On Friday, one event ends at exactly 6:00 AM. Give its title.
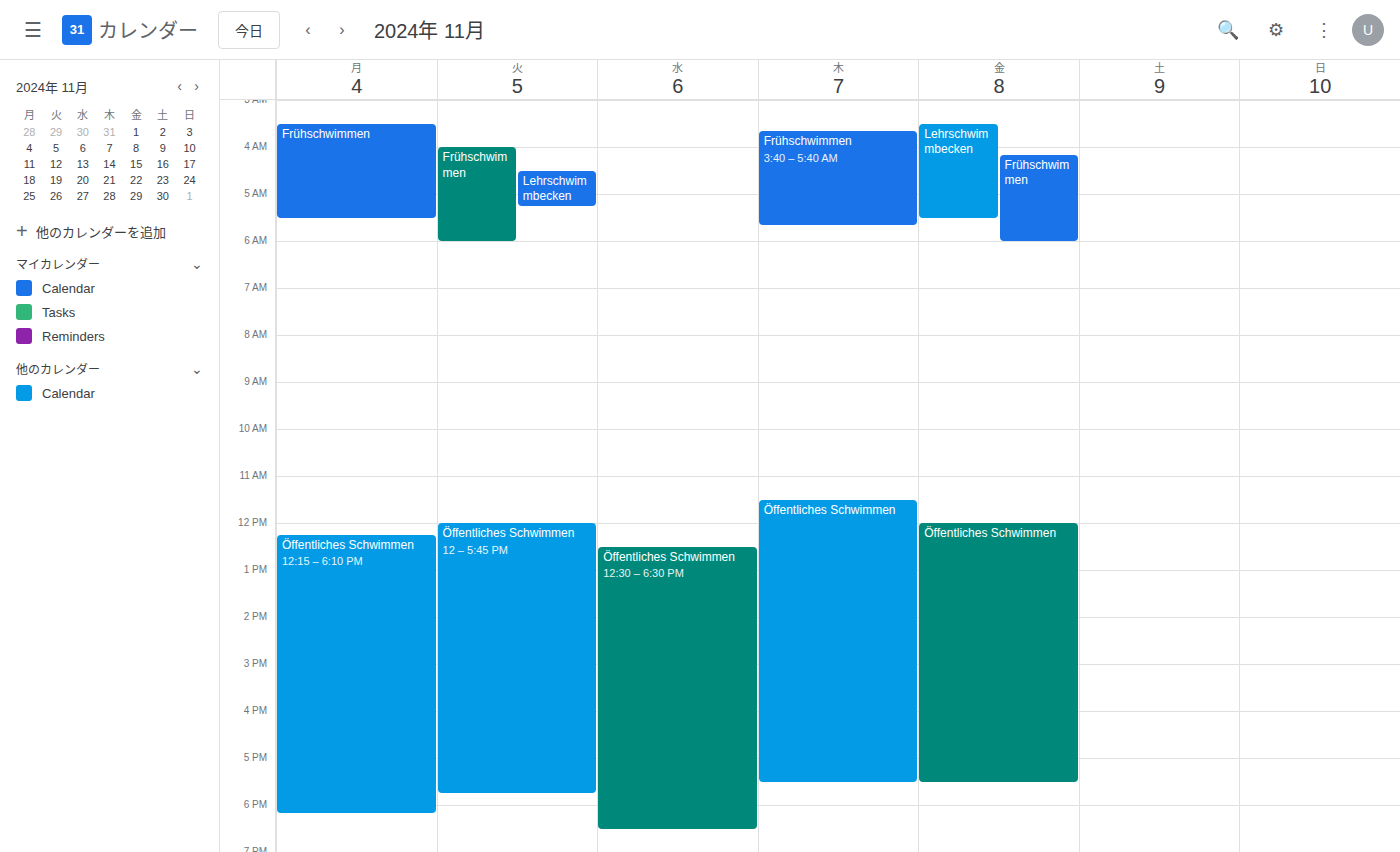
"Frühschwimmen"